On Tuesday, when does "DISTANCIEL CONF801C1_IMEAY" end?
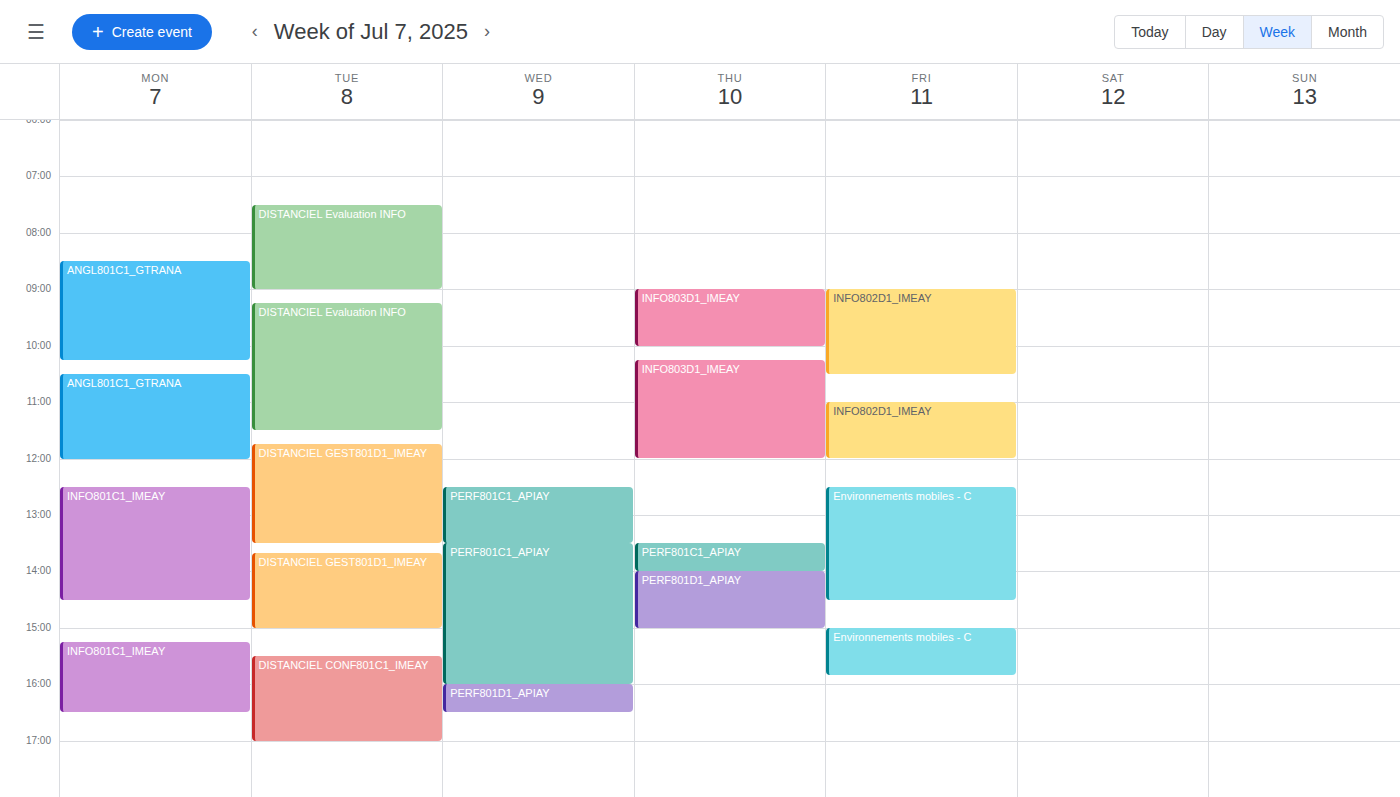
5:00 PM